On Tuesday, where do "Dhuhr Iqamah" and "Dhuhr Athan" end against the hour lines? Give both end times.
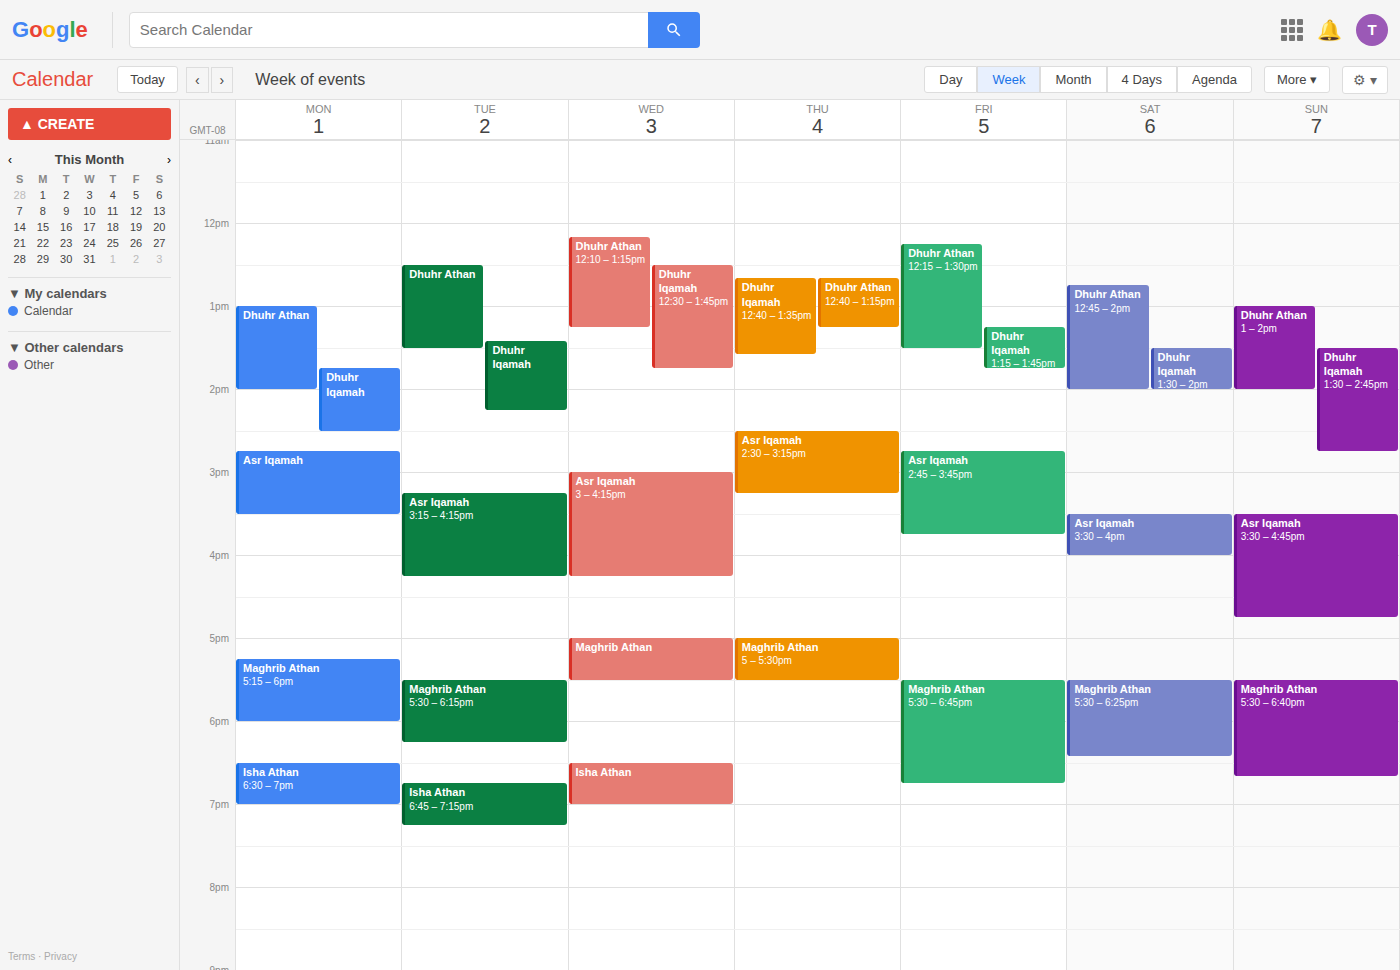
"Dhuhr Iqamah": 2:15 PM, neither: a quarter of the way from the 2 PM line to the 3 PM line. "Dhuhr Athan": 1:30 PM, halfway between the 1 PM and 2 PM lines.